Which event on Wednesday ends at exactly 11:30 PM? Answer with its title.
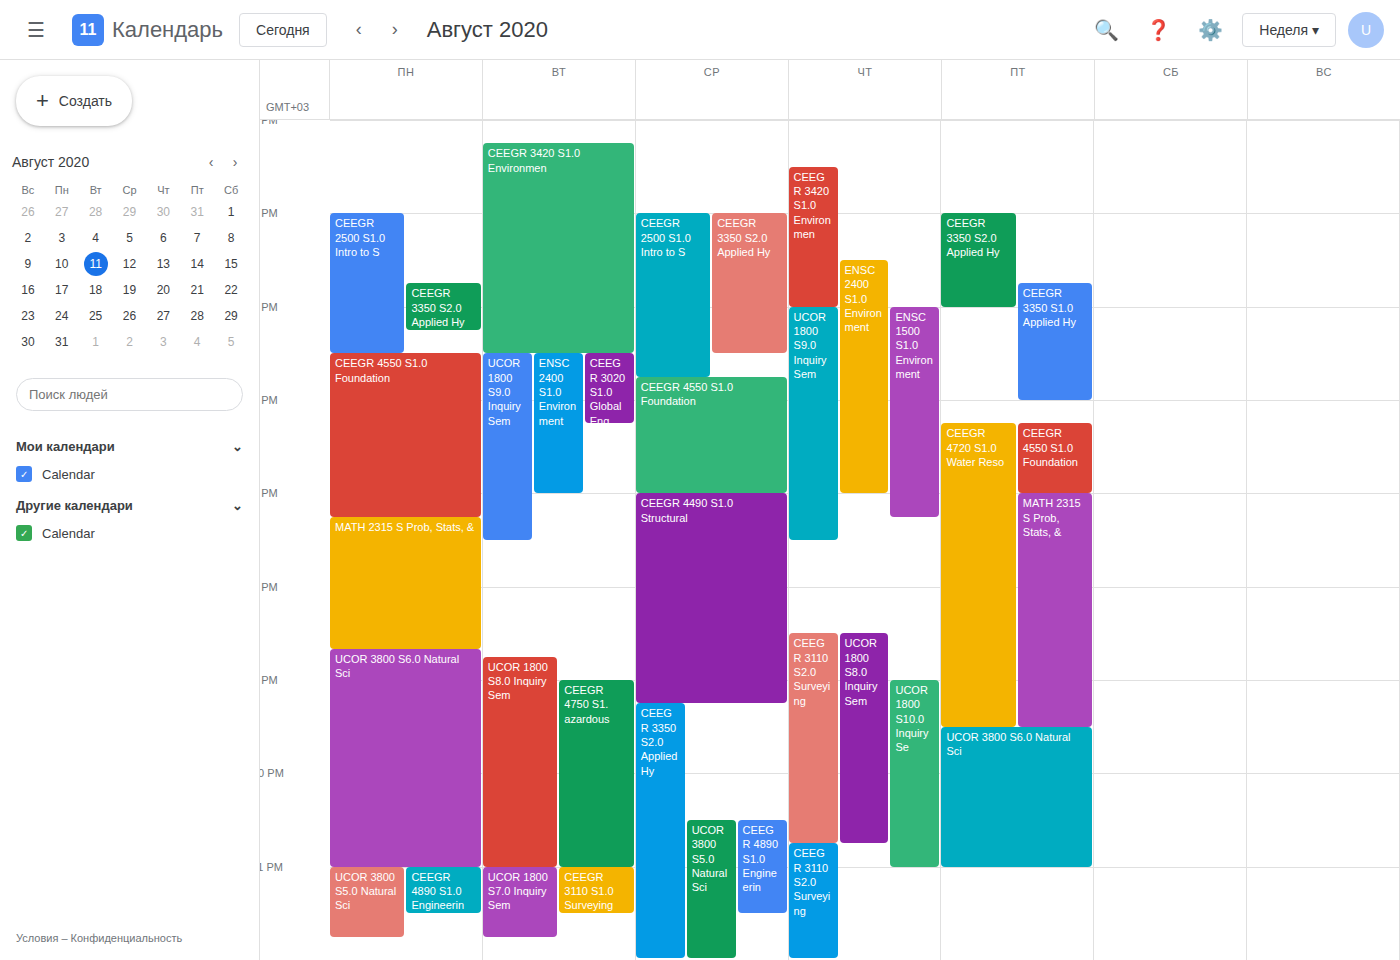
"CEEGR 4890 S1.0 Engineerin"